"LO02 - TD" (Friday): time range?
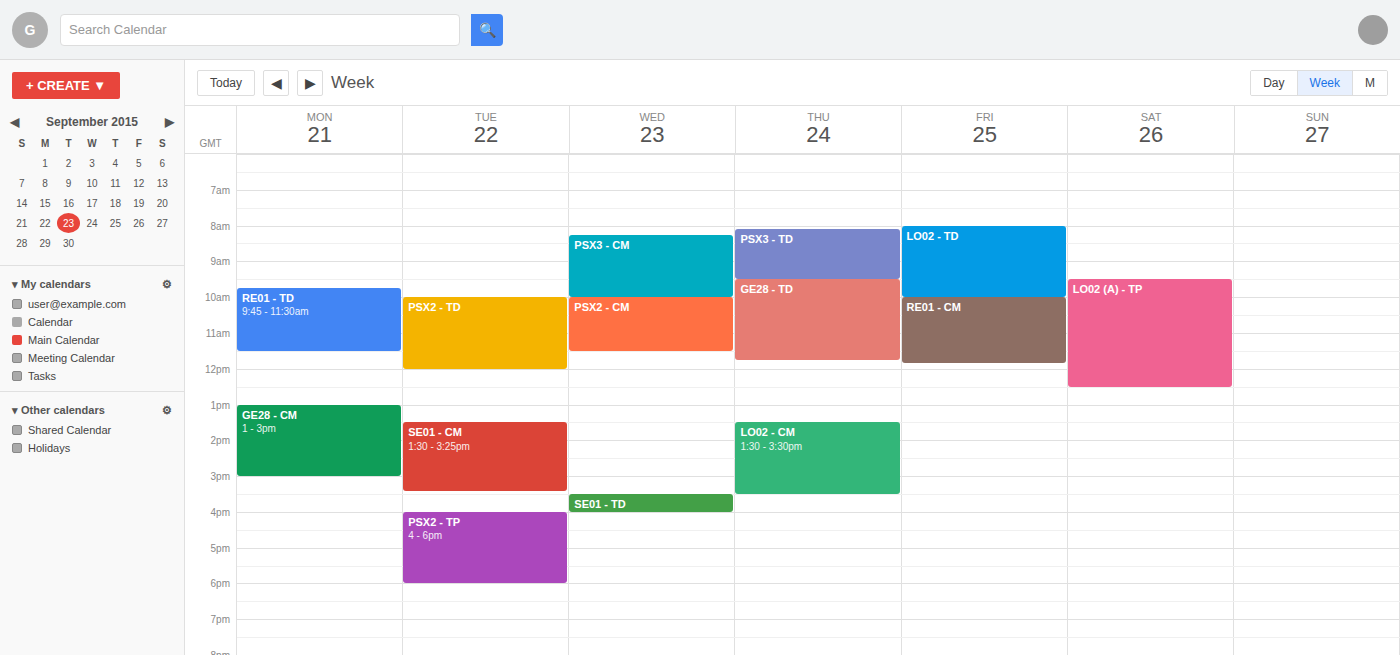
08:00 to 10:00